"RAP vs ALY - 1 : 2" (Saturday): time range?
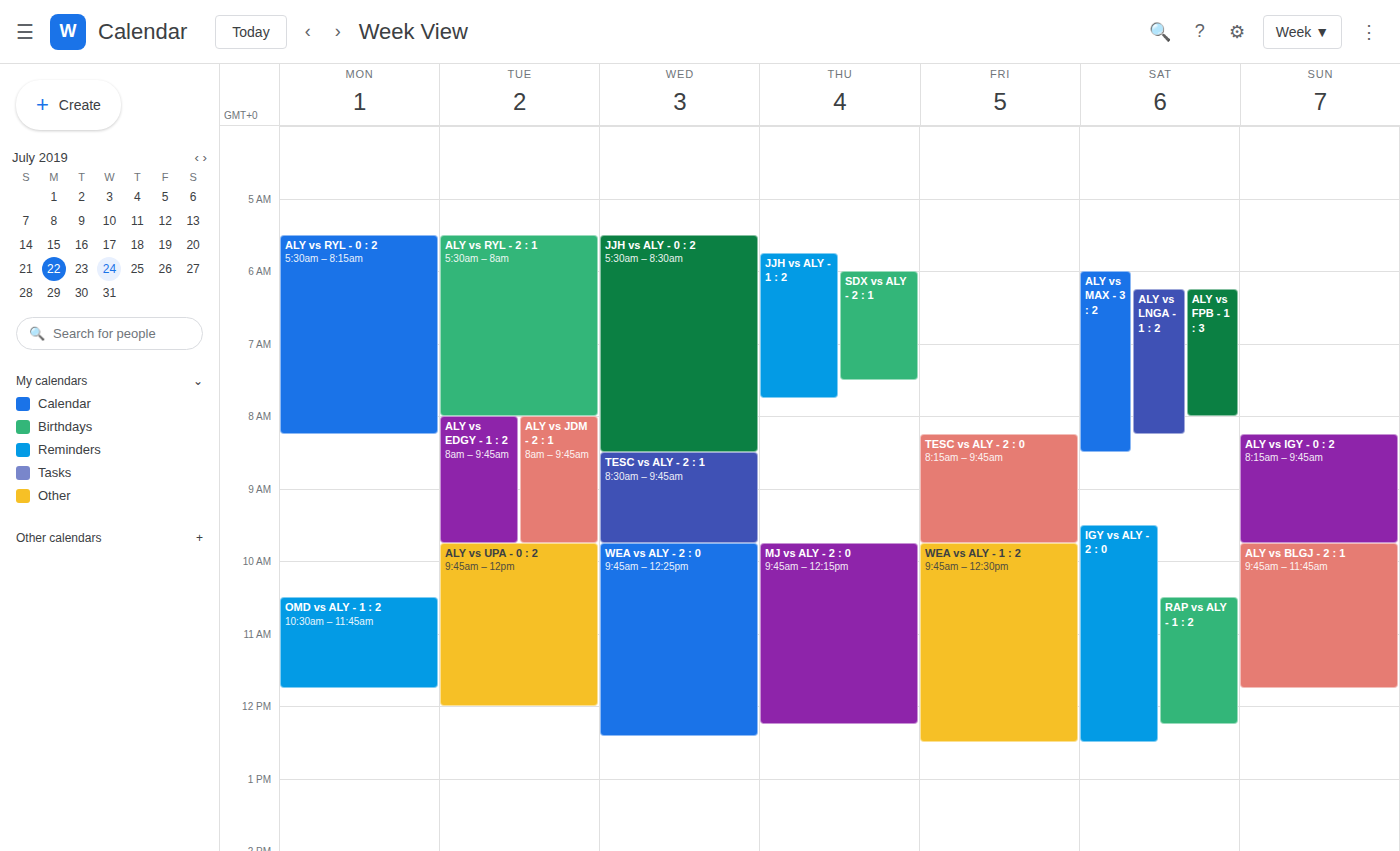
10:30 to 12:15